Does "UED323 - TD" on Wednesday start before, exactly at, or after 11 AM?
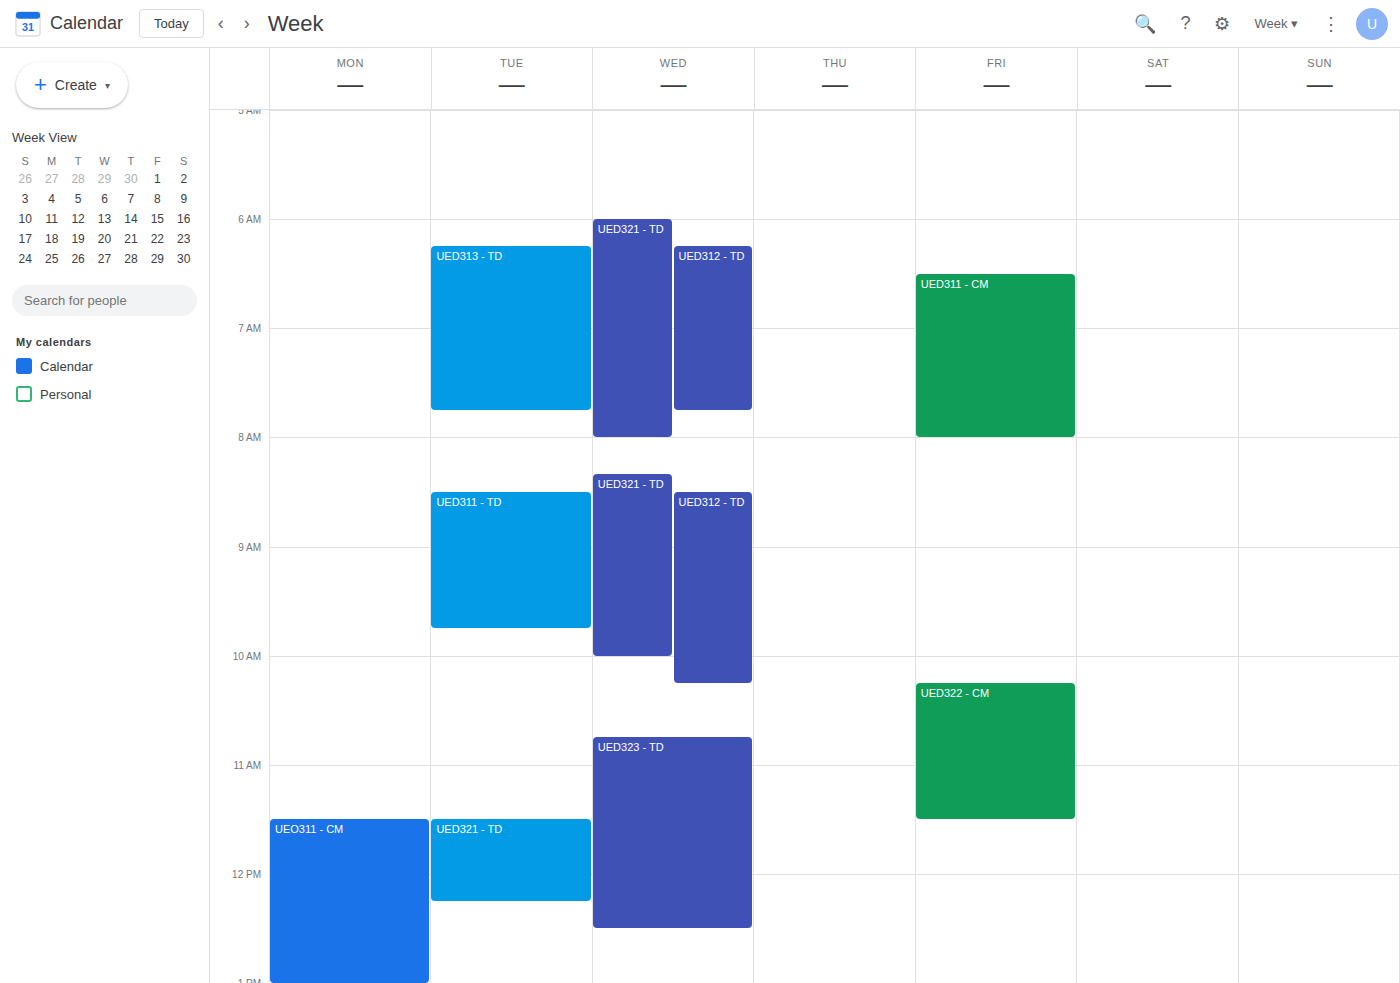
10:45 AM -- before 11 AM, 15 minutes above the 11 AM line.